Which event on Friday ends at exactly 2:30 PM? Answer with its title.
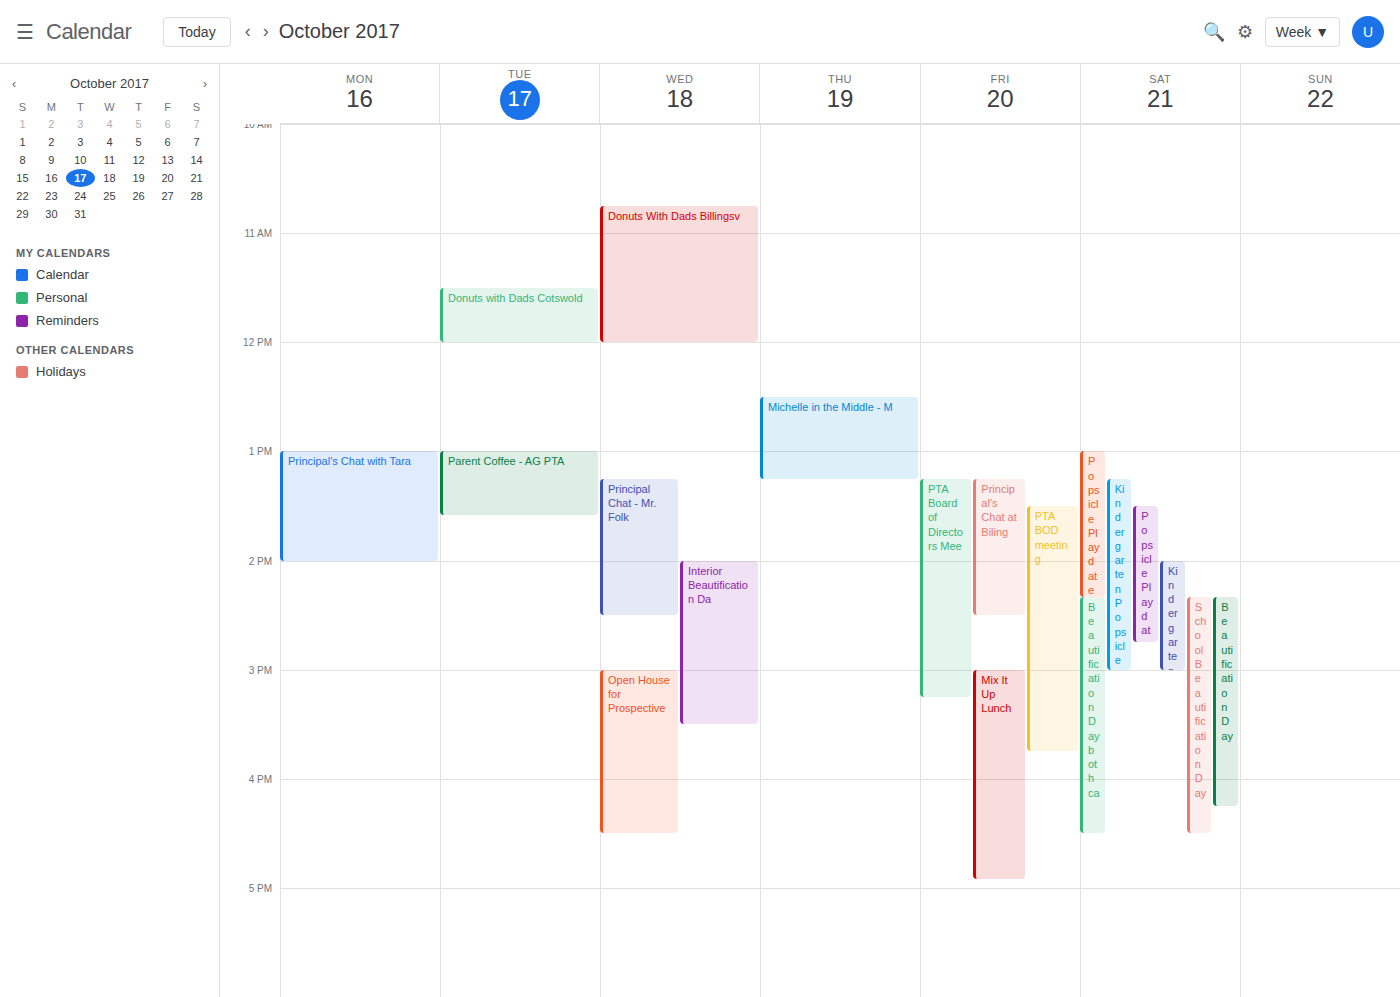
"Principal's Chat at Biling"